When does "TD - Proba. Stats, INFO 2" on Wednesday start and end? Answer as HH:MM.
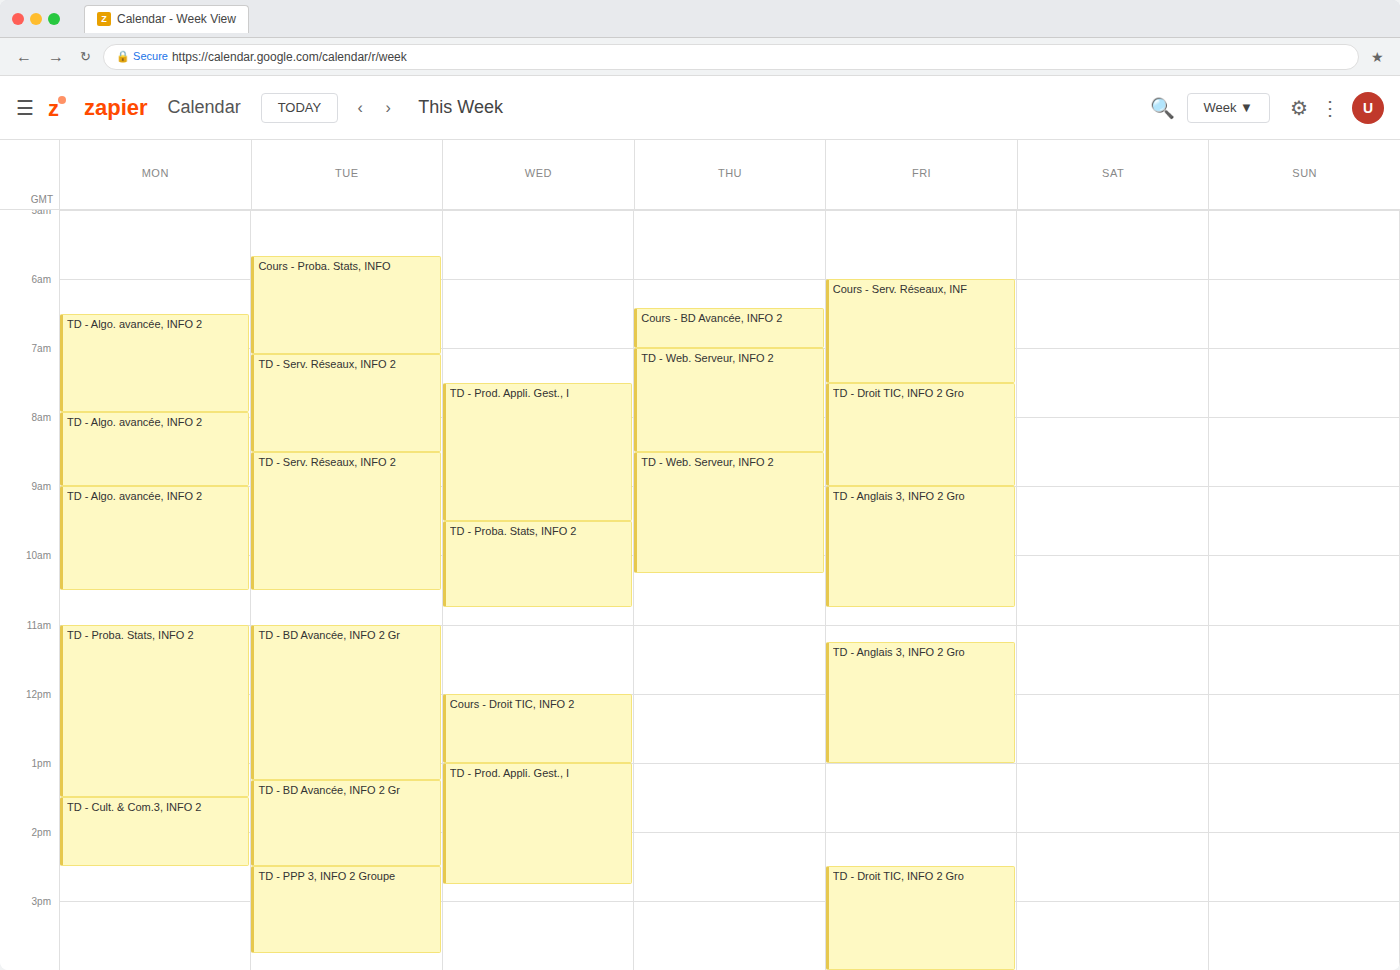
09:30 to 10:45